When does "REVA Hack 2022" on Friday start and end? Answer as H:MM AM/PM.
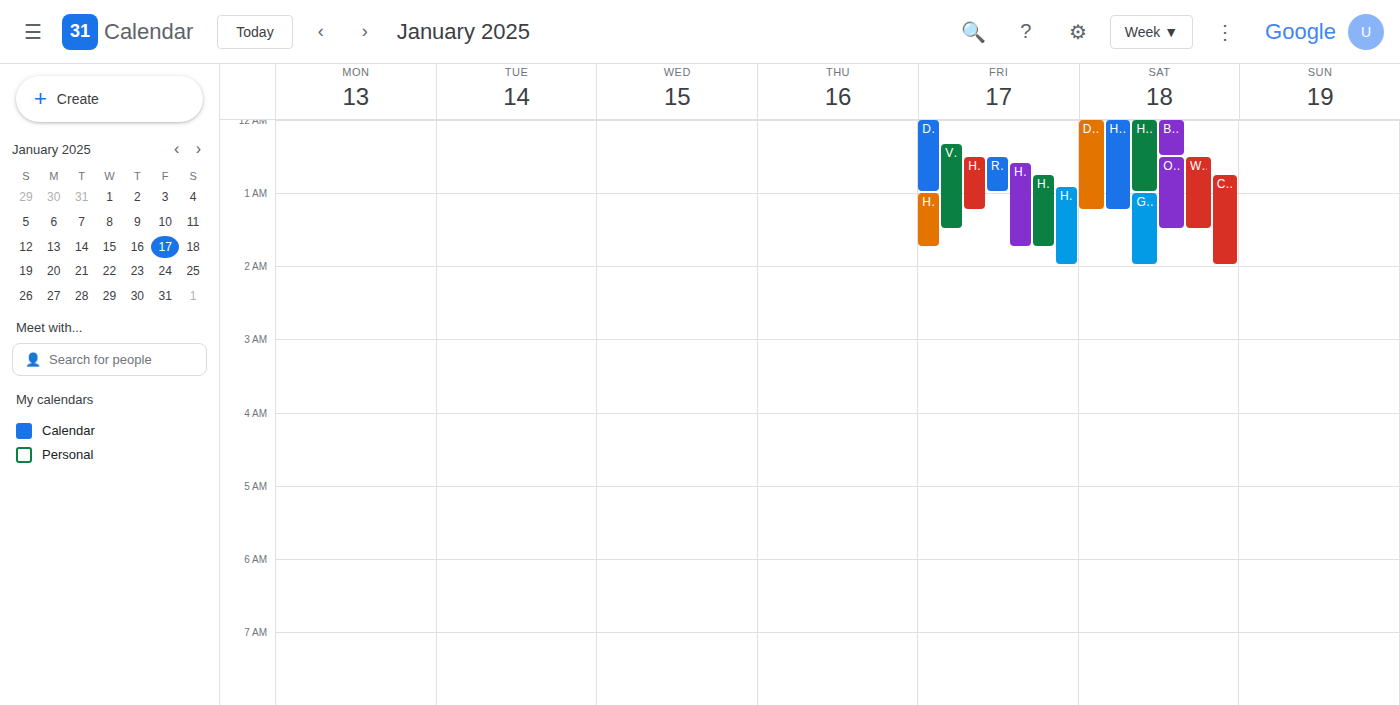
12:30 AM to 1:00 AM